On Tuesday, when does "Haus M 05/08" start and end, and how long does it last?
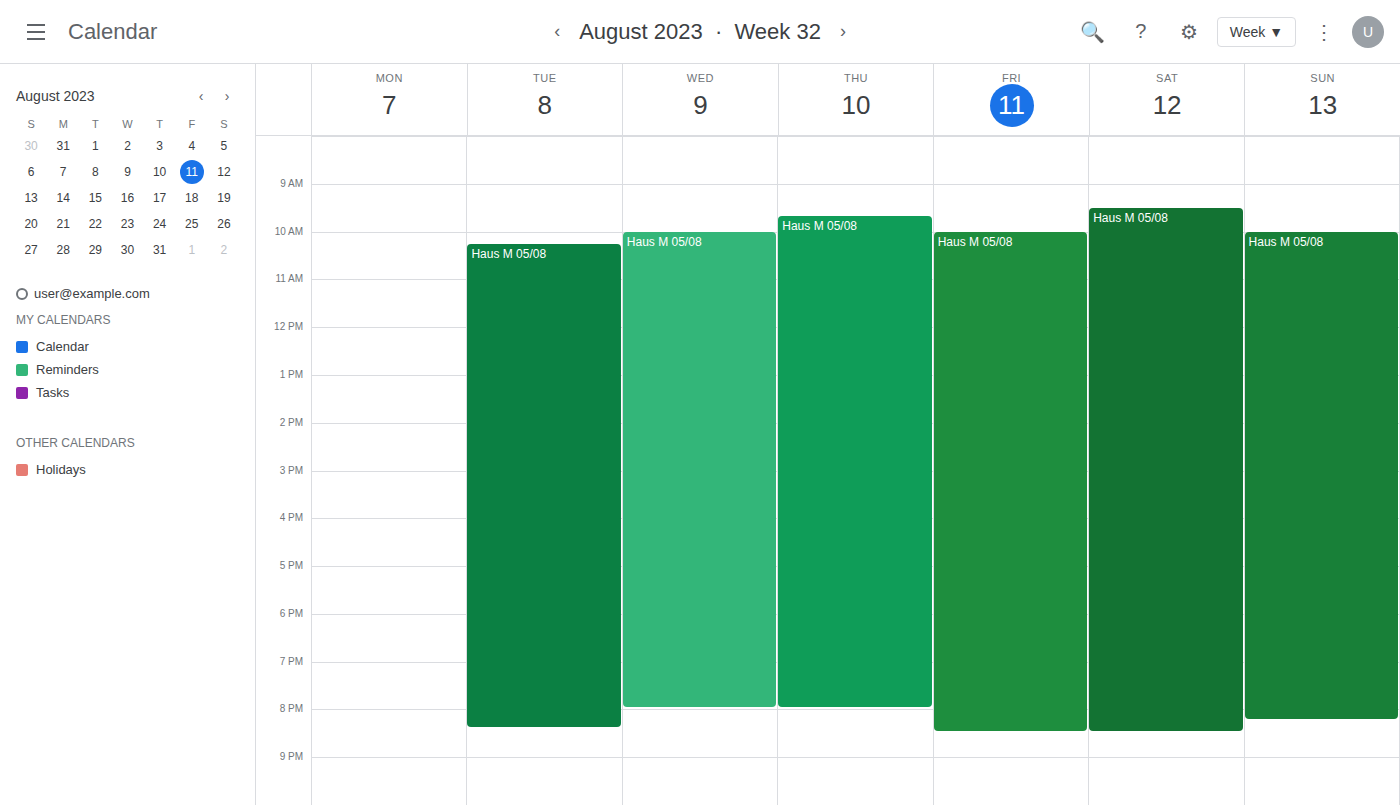
10:15 AM to 8:25 PM, 10 hours 10 minutes